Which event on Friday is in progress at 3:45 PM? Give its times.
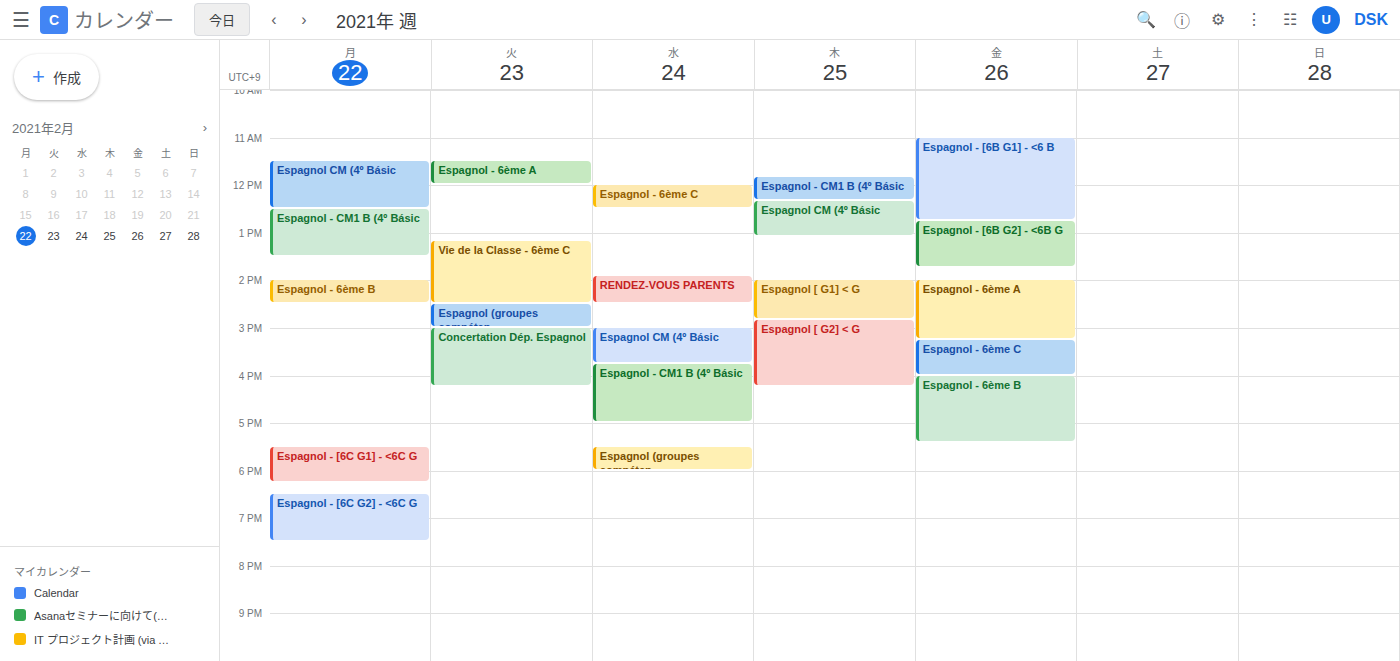
"Espagnol - 6ème C", 3:15 PM to 4:00 PM